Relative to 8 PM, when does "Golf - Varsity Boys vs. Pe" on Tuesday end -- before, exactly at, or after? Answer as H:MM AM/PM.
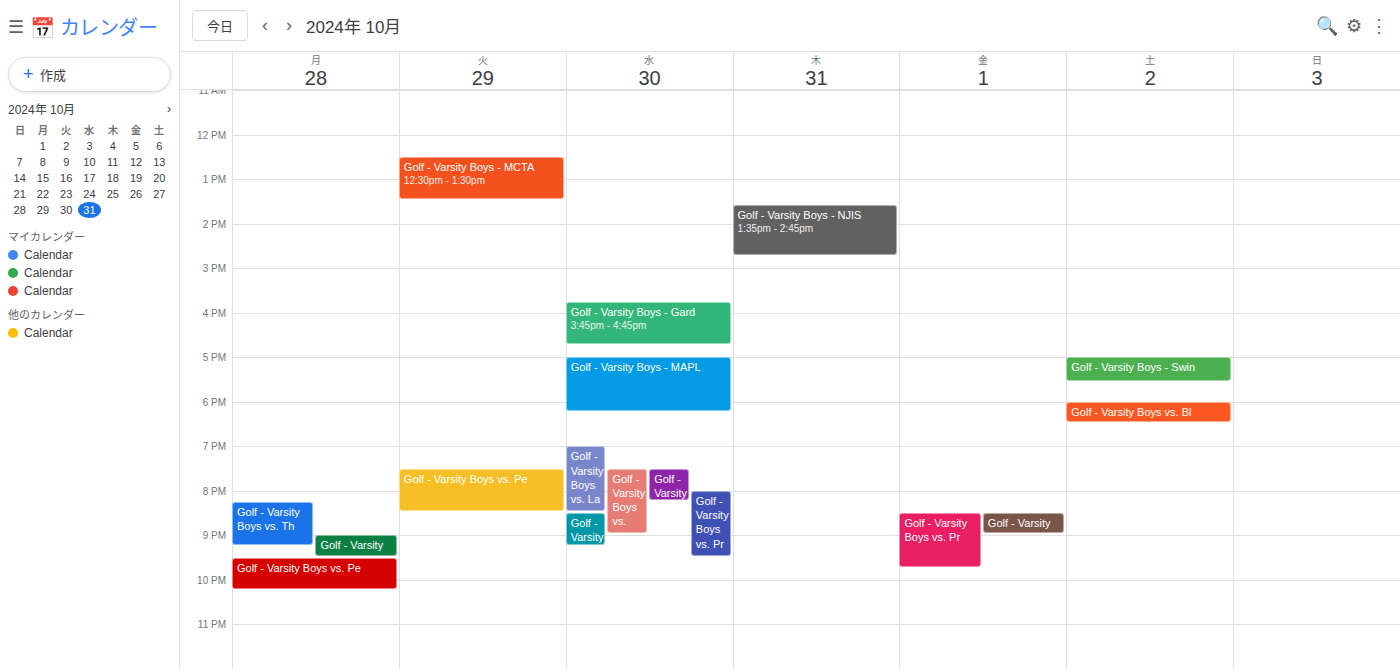
8:30 PM -- after 8 PM, 30 minutes below the 8 PM line.